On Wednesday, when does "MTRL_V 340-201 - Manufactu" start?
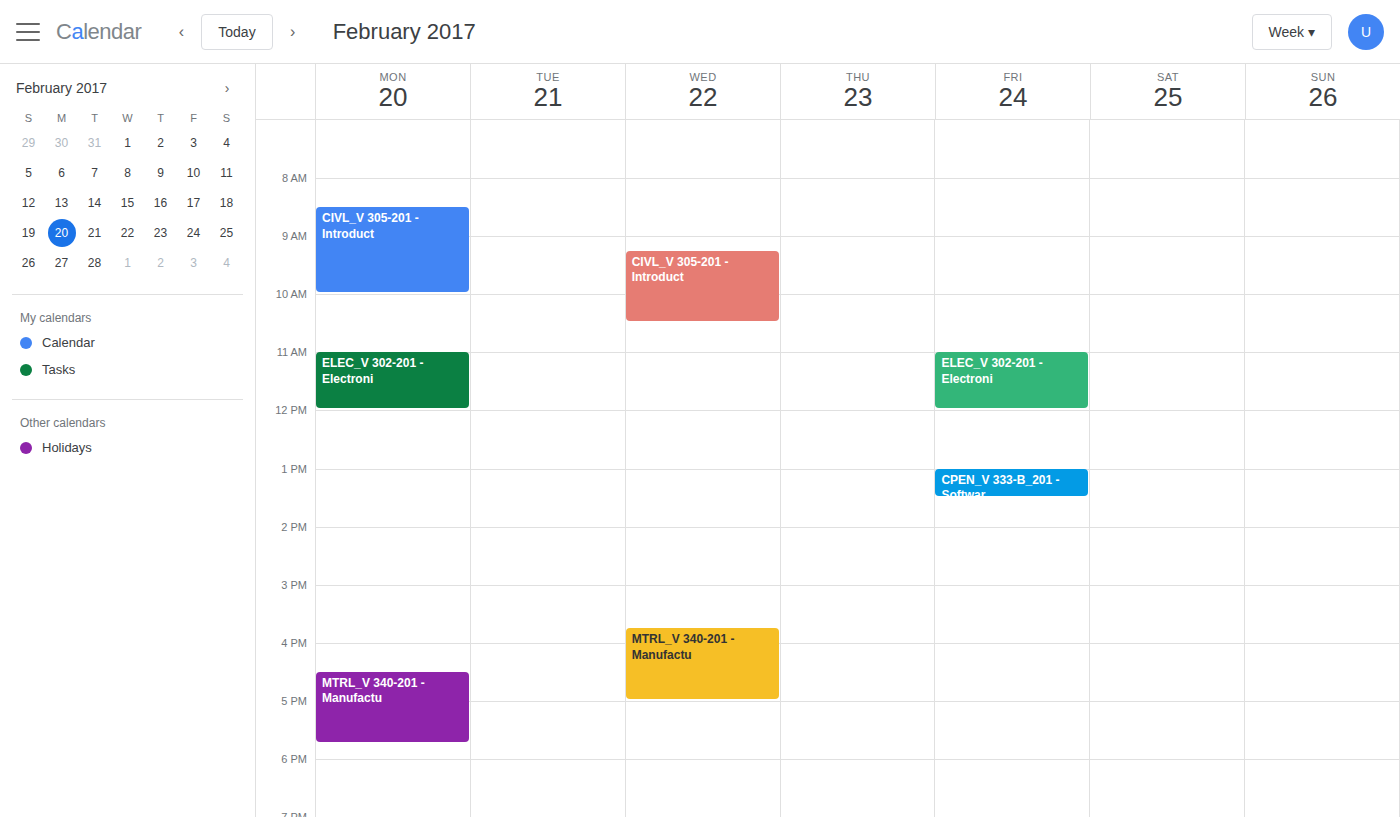
3:45 PM